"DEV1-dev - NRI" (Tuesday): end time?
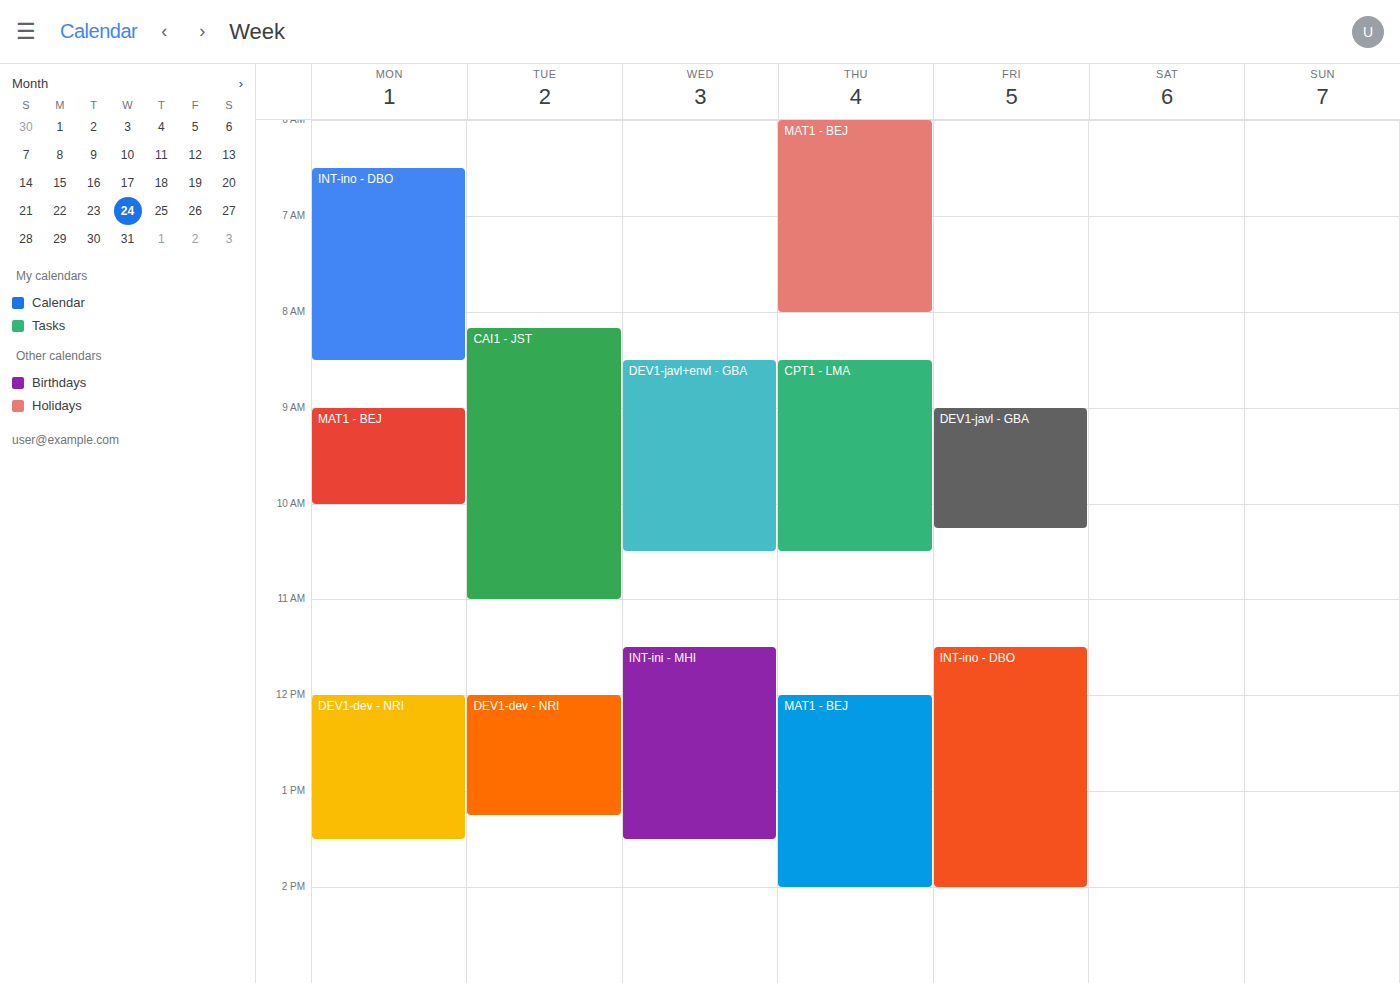
1:15 PM